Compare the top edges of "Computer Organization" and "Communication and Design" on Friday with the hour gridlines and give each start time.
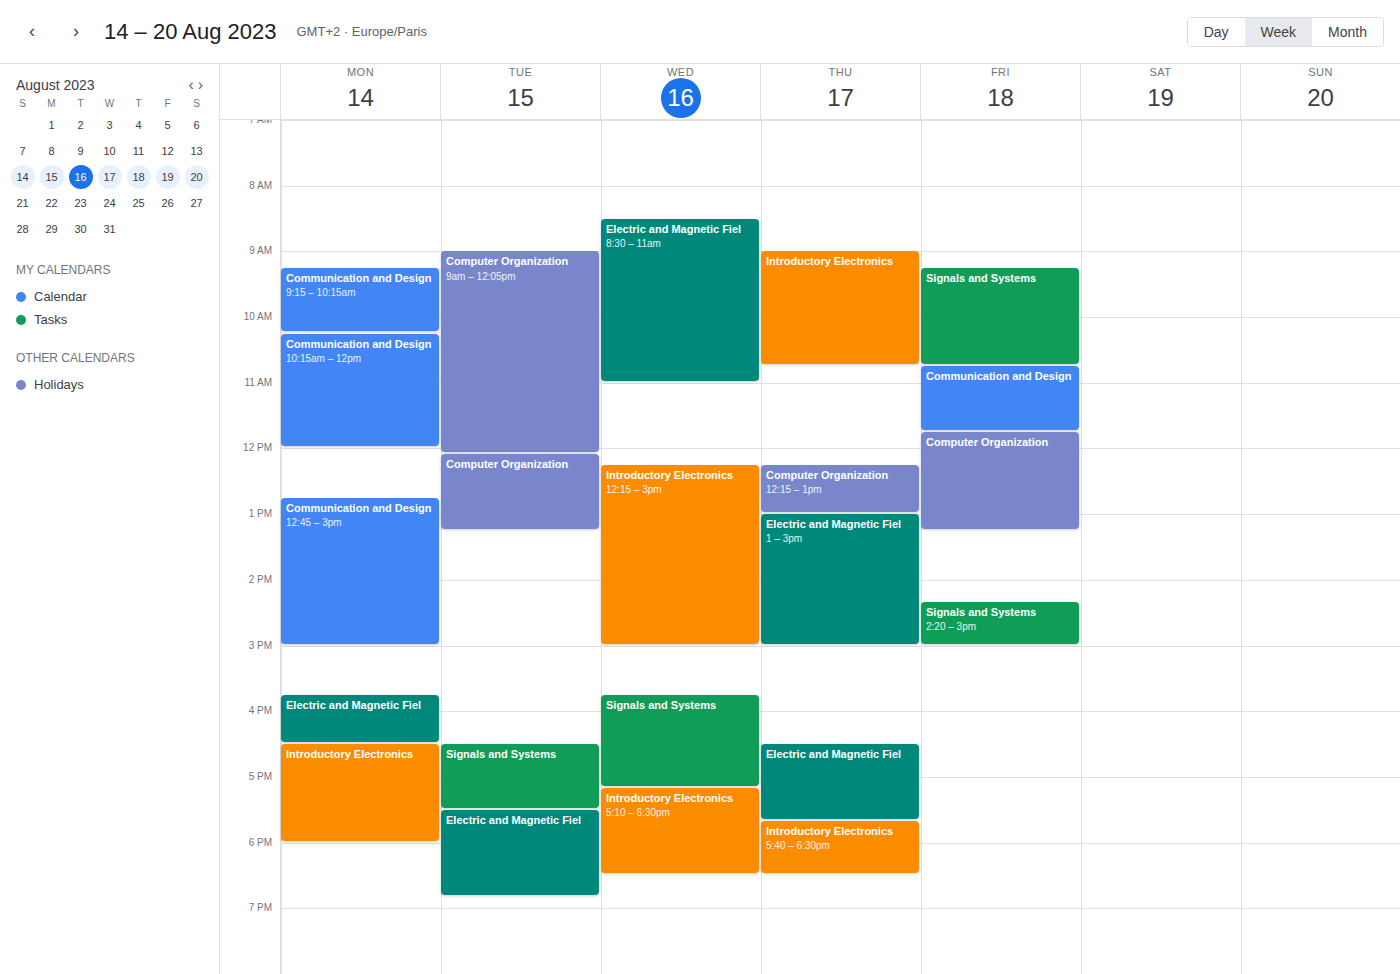
"Computer Organization": 11:45 AM, neither: three quarters of the way from the 11 AM line to the 12 PM line. "Communication and Design": 10:45 AM, neither: three quarters of the way from the 10 AM line to the 11 AM line.